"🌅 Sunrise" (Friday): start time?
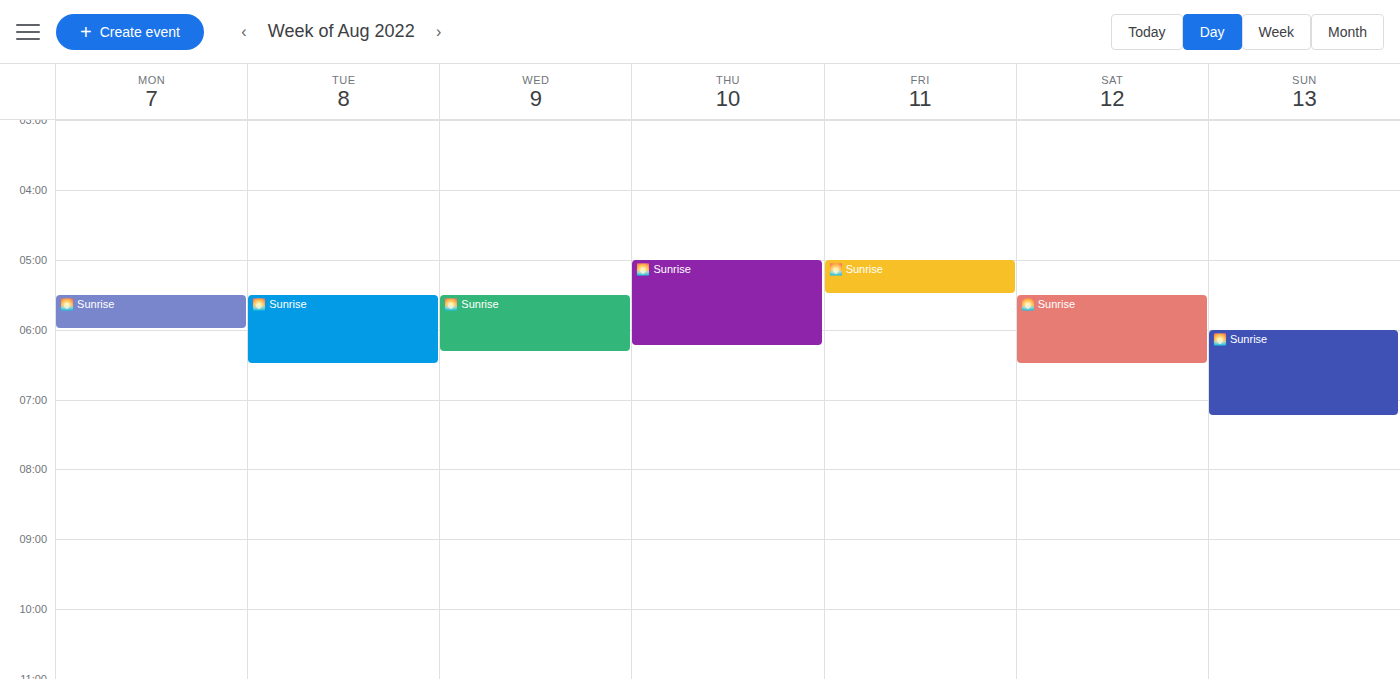
5:00 AM